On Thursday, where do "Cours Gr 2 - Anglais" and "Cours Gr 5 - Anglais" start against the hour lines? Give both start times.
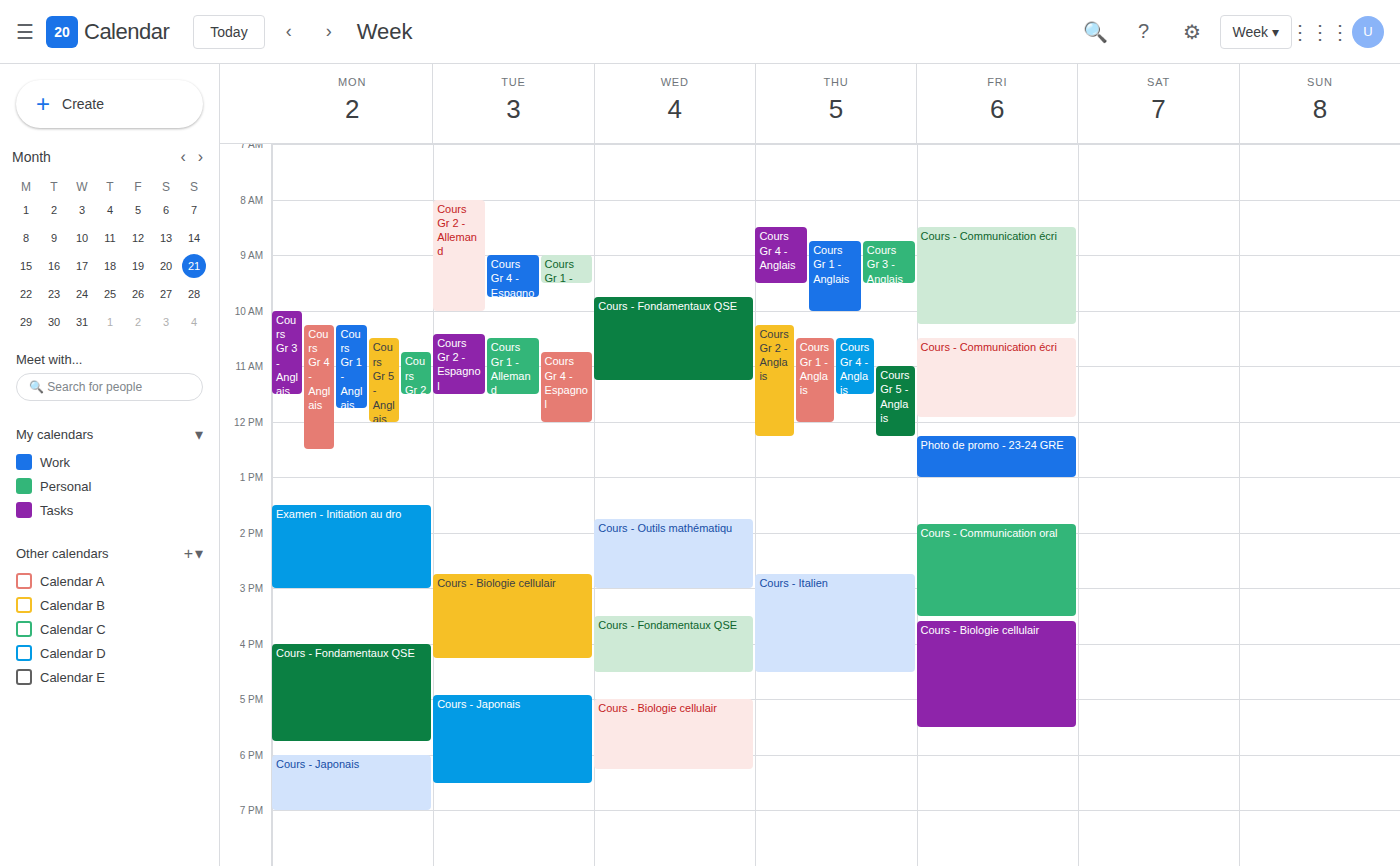
"Cours Gr 2 - Anglais": 10:15 AM, neither: a quarter of the way from the 10 AM line to the 11 AM line. "Cours Gr 5 - Anglais": 11:00 AM, exactly on the 11 AM line.